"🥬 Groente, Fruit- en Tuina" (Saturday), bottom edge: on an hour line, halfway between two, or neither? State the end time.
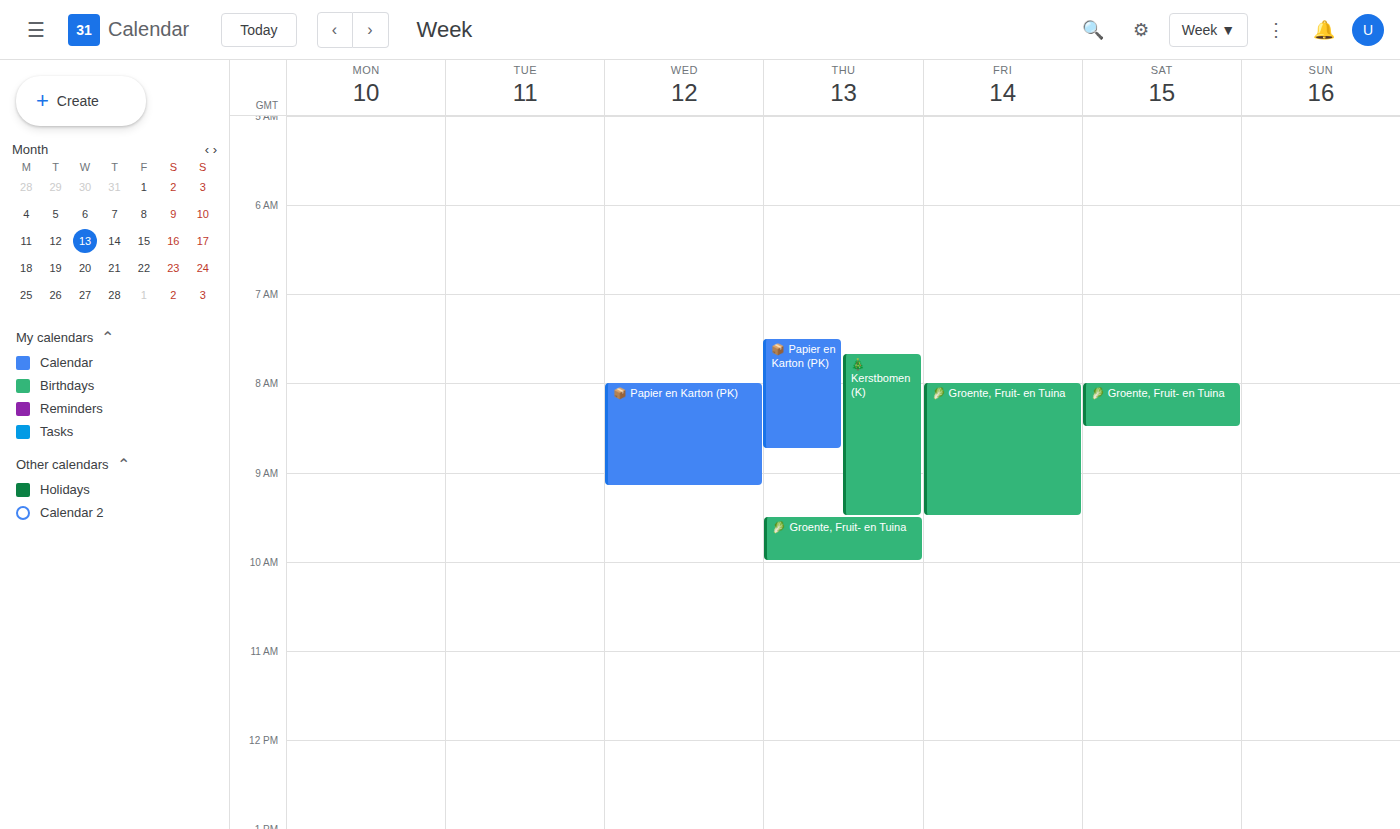
8:30 AM -- halfway between the 8 AM and 9 AM lines.